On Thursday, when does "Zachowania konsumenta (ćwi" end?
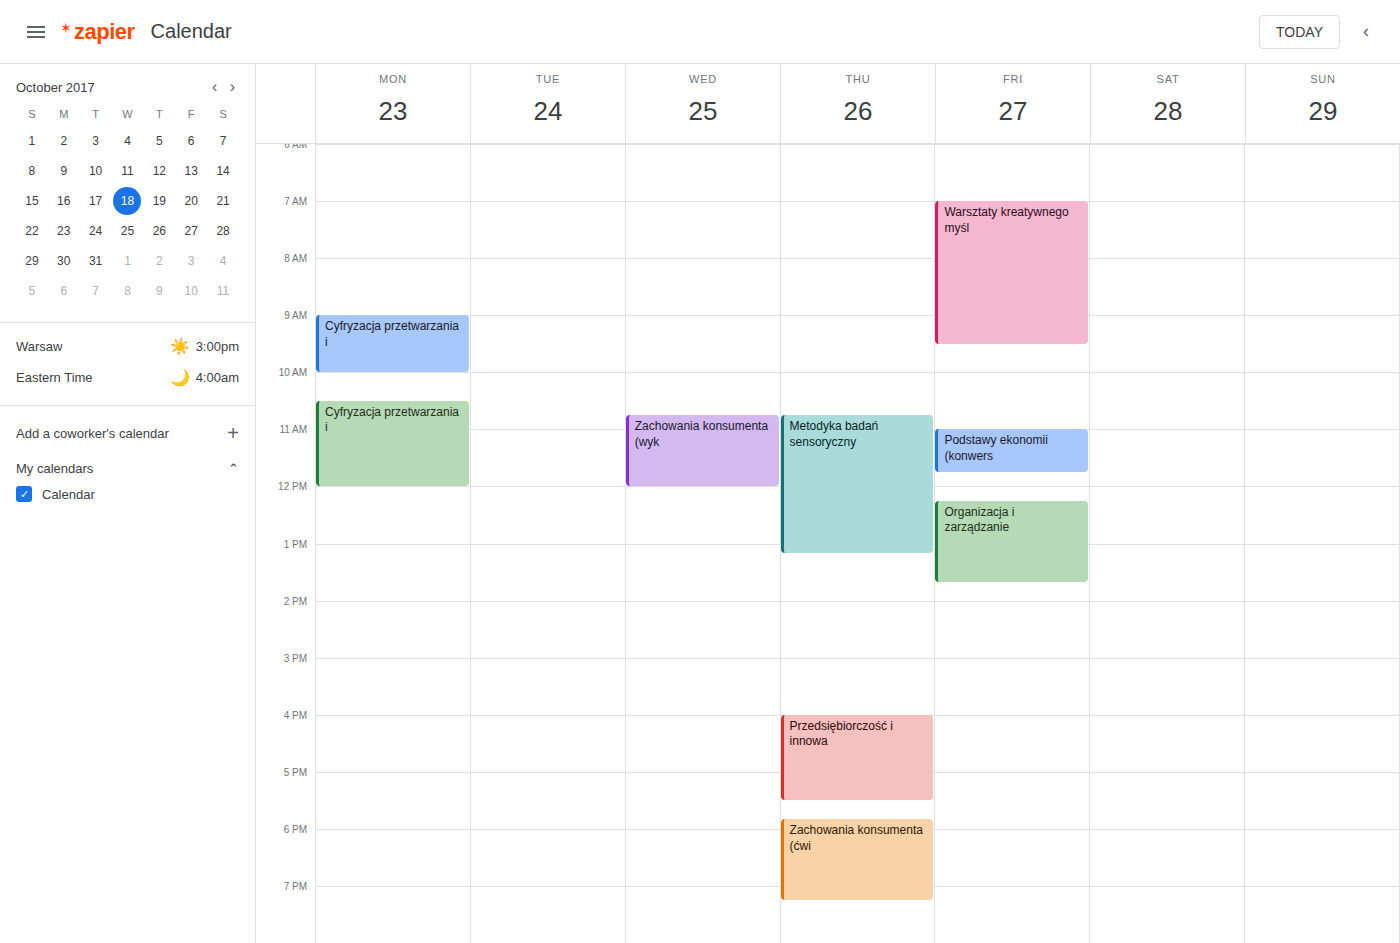
7:15 PM